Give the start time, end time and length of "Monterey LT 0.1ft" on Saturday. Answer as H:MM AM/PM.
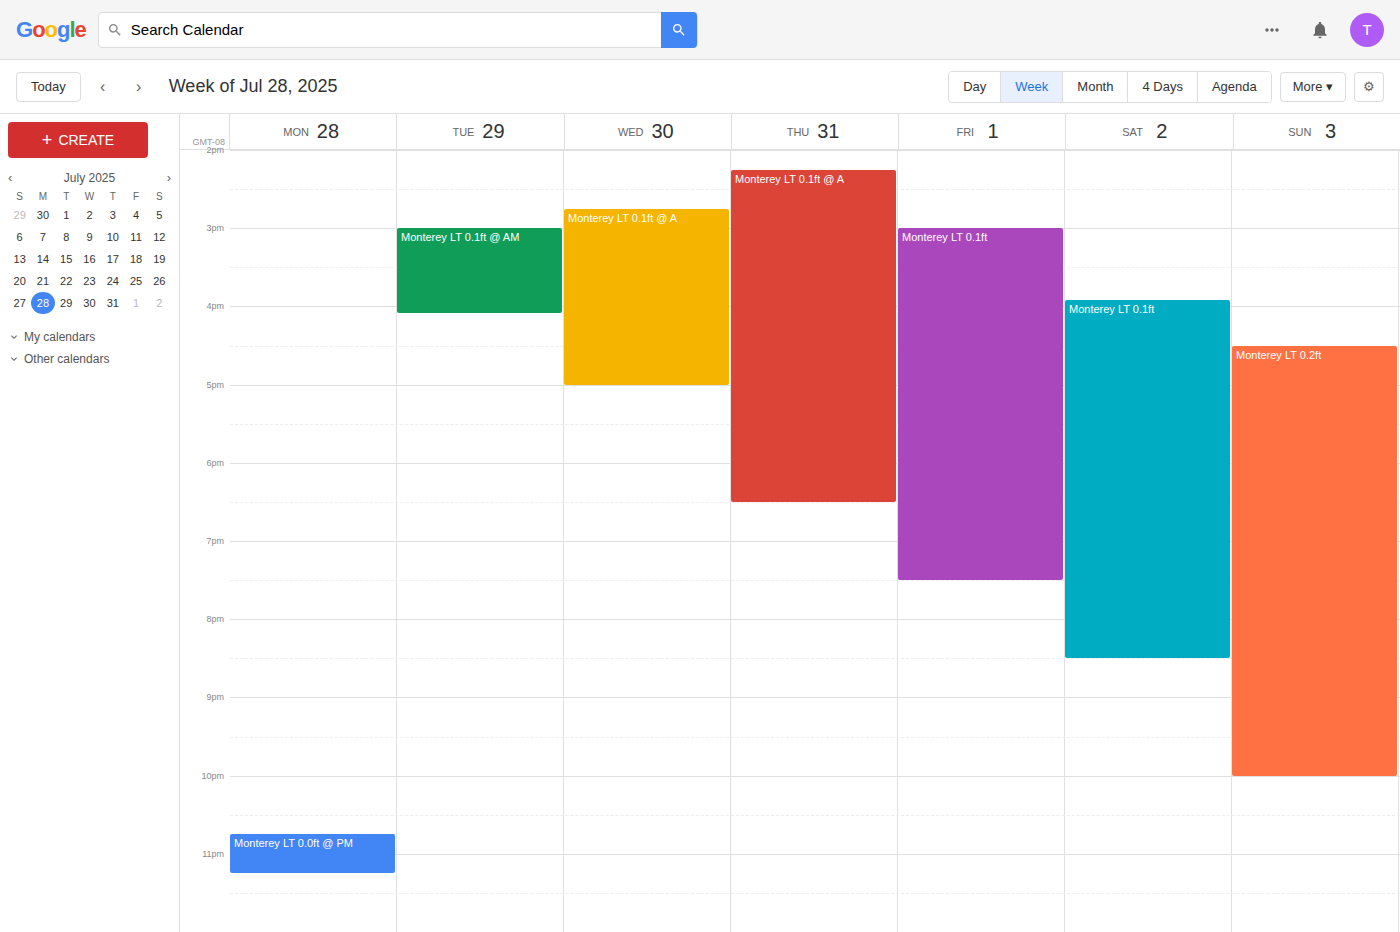
3:55 PM to 8:30 PM, 4 hours 35 minutes